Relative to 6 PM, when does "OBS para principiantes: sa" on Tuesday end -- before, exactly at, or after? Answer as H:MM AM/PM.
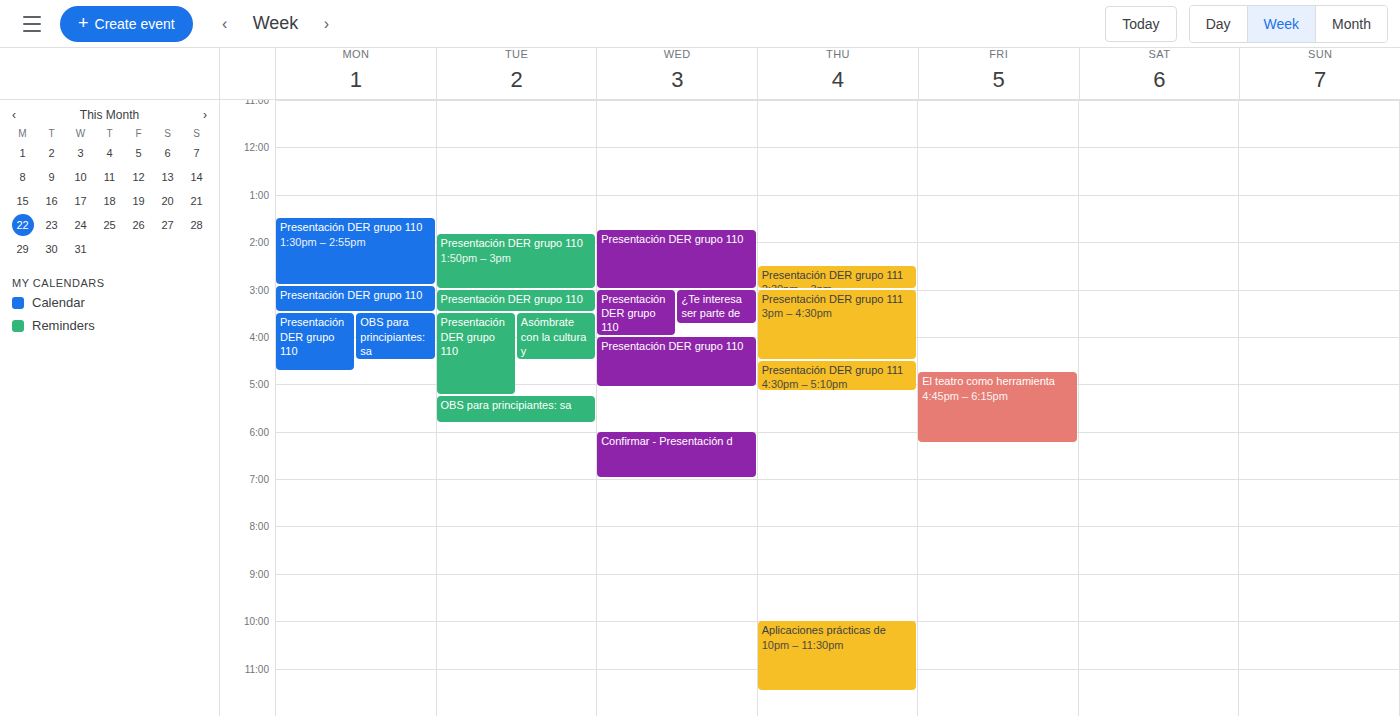
5:50 PM -- before 6 PM, 10 minutes above the 6 PM line.